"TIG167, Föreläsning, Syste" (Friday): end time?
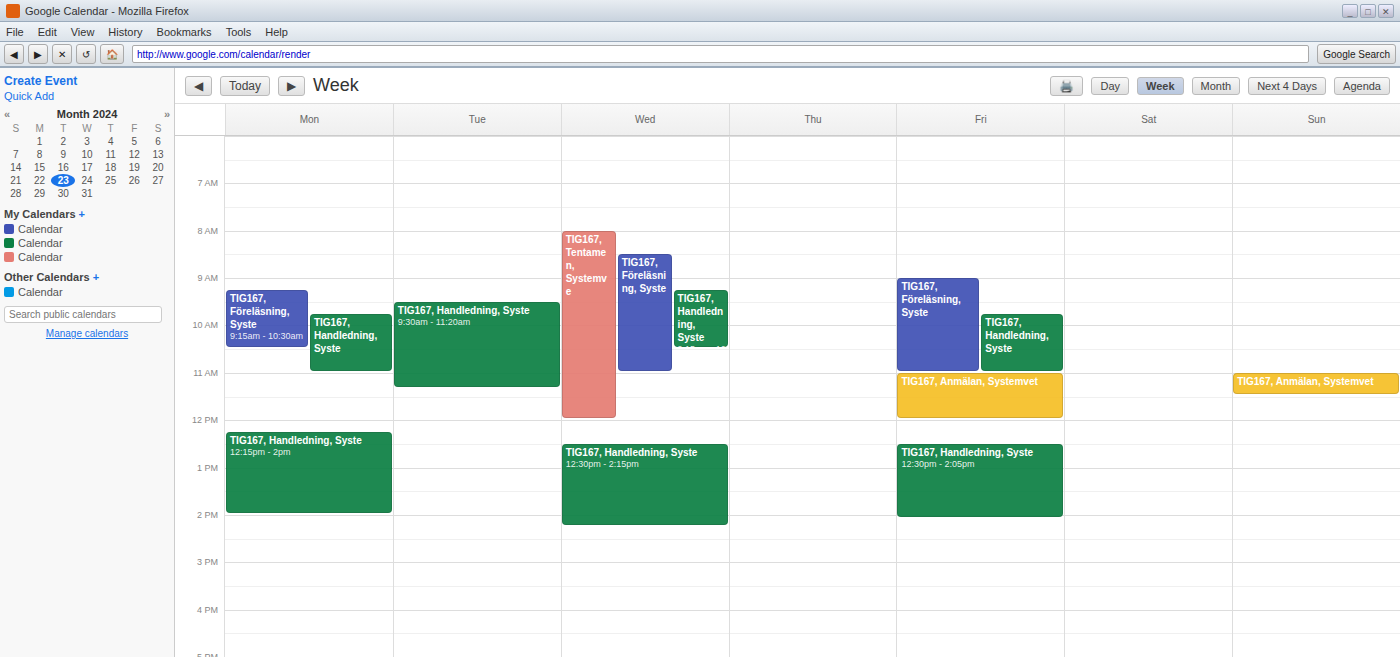
11:00 AM